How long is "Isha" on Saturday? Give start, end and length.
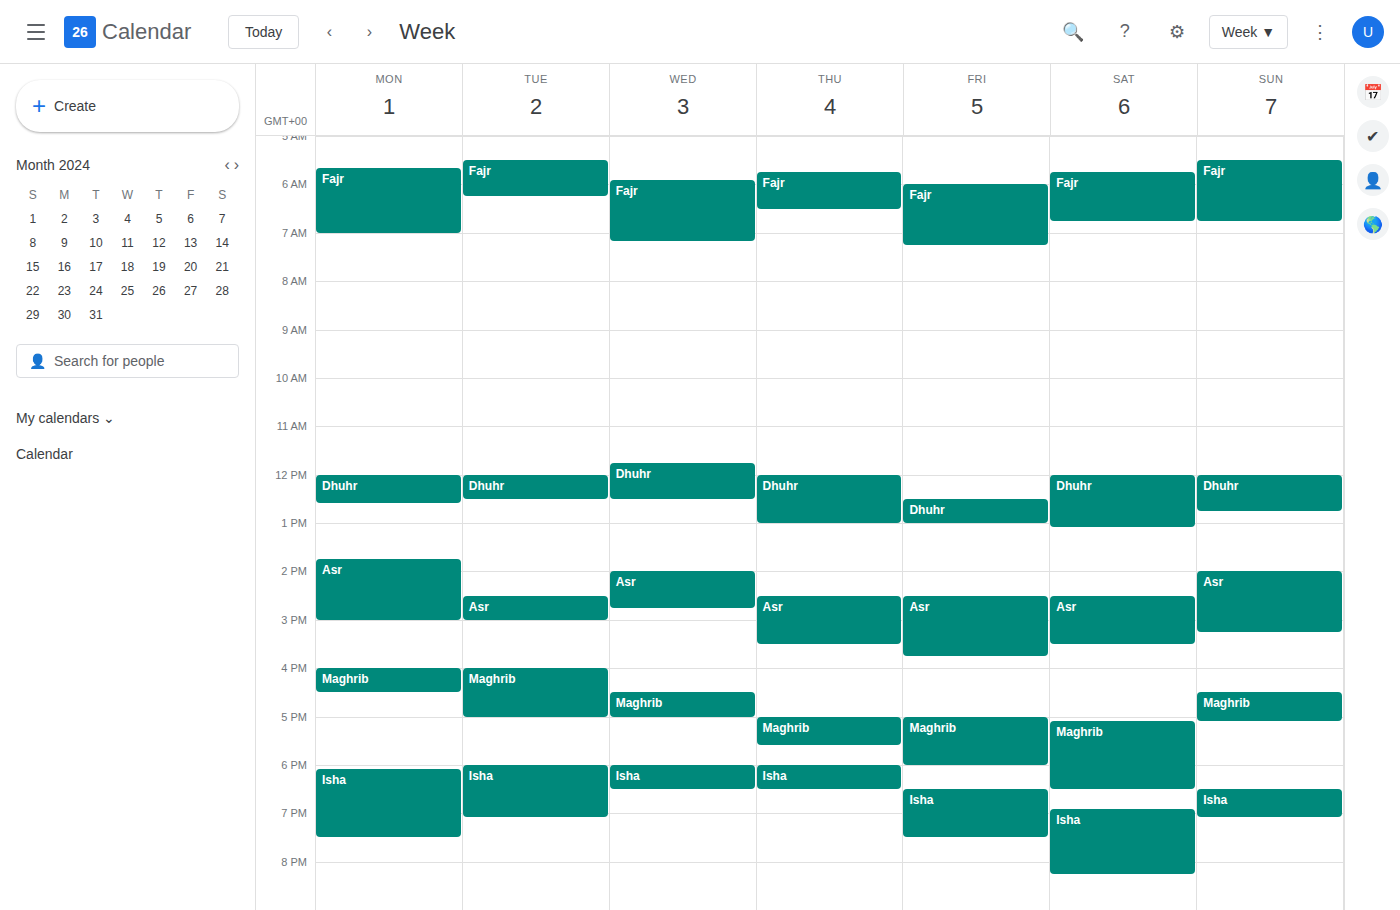
6:55 PM to 8:15 PM, 1 hour 20 minutes